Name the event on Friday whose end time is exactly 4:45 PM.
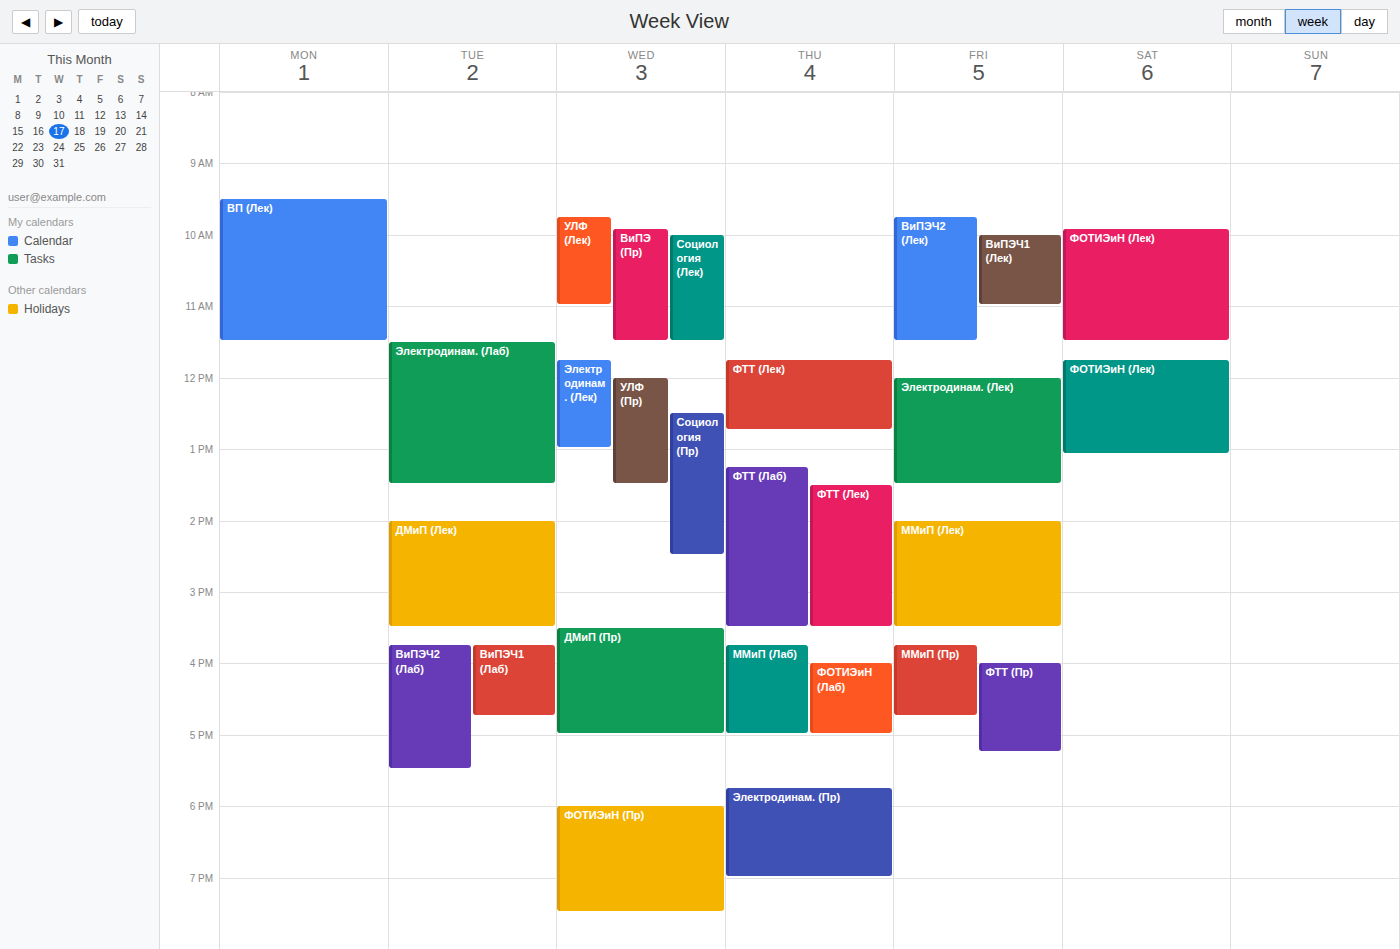
"ММиП (Пр)"